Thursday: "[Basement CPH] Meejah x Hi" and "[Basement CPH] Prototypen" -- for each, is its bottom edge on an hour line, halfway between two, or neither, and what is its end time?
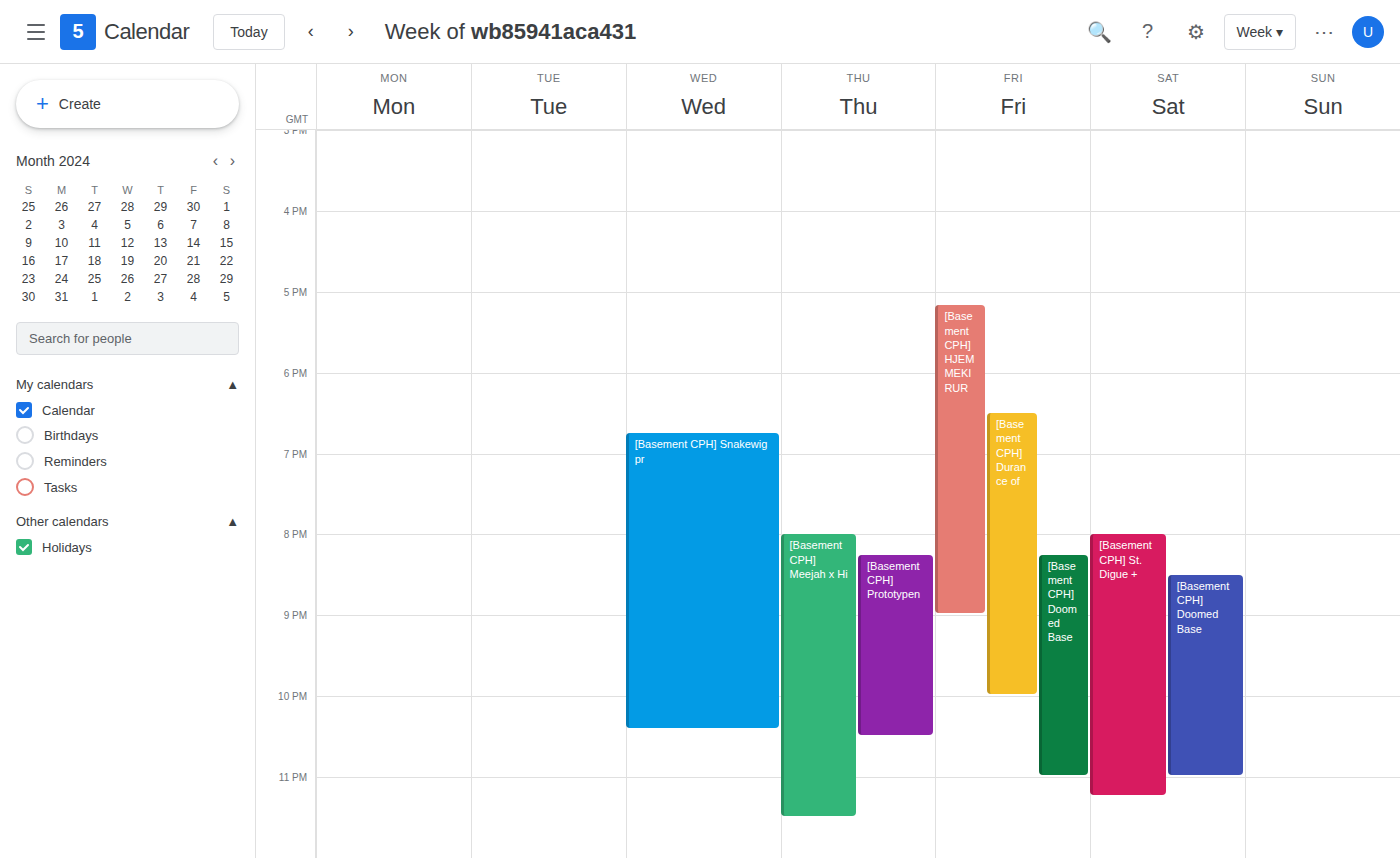
"[Basement CPH] Meejah x Hi": 23:30, halfway between the 23:00 and 24:00 lines. "[Basement CPH] Prototypen": 22:30, halfway between the 22:00 and 23:00 lines.